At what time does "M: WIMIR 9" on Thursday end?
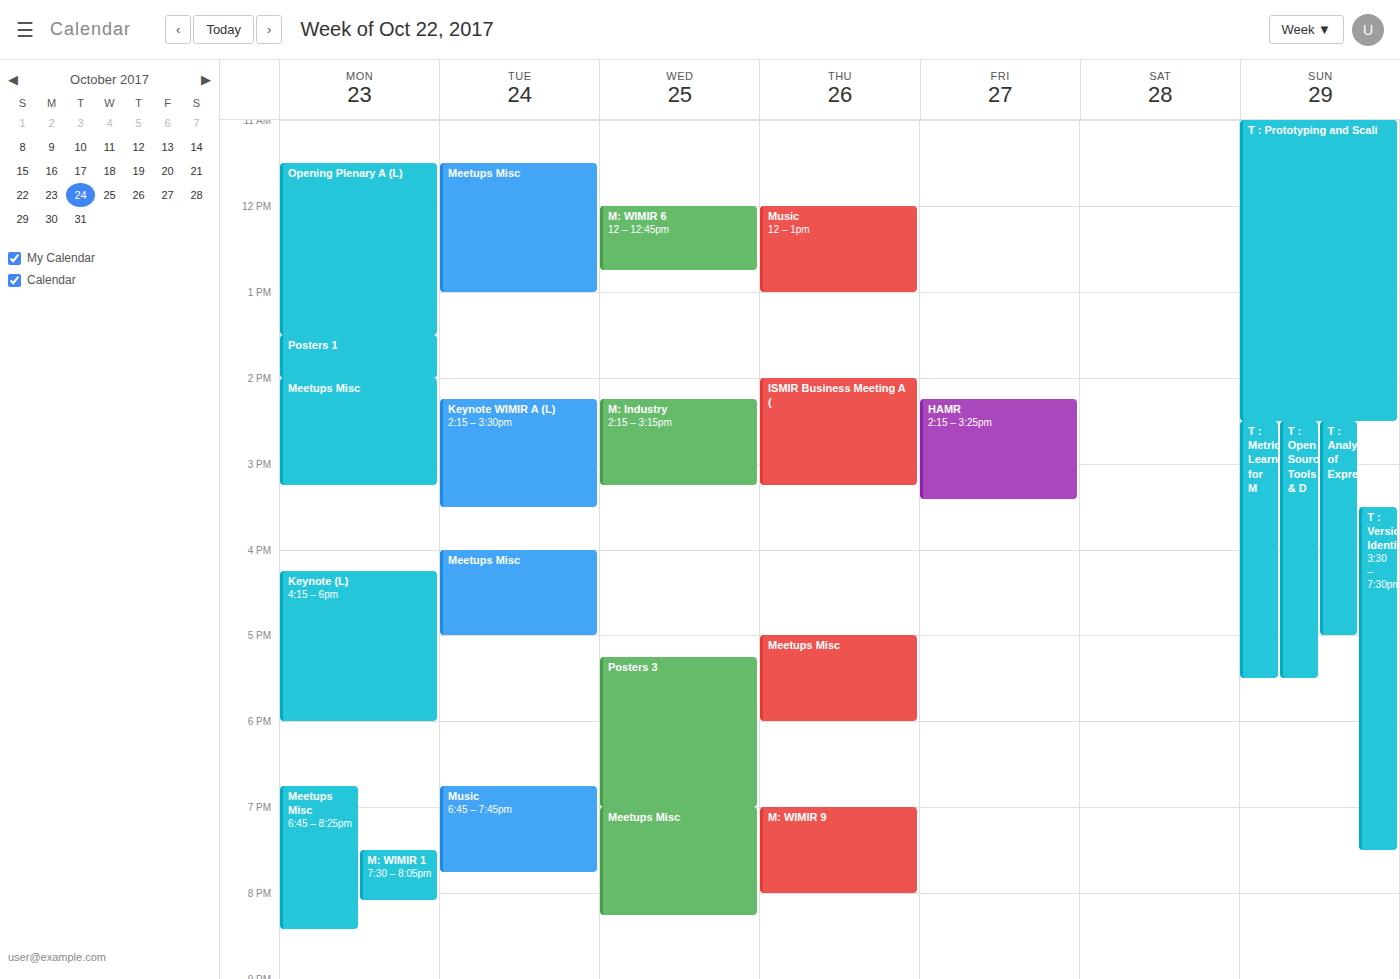
8:00 PM